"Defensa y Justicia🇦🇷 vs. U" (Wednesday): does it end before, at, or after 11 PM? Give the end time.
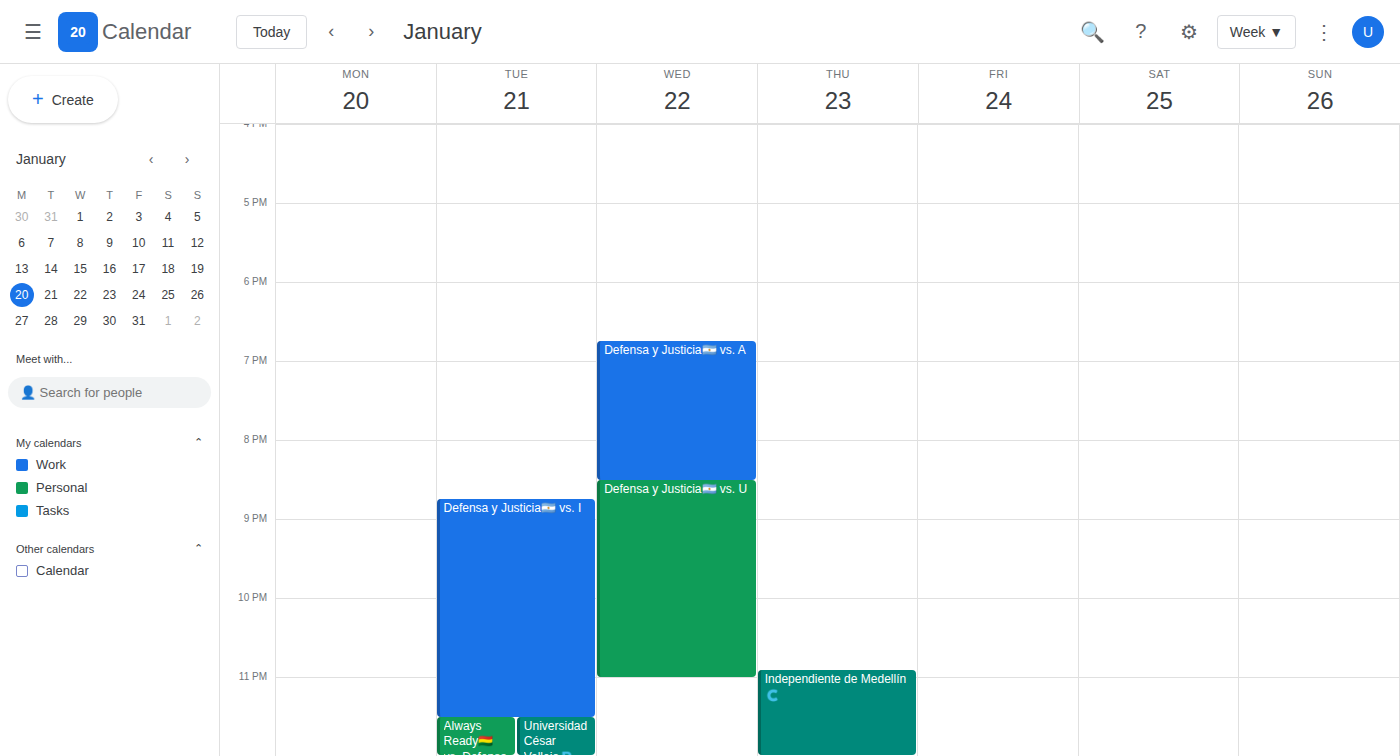
11:00 PM -- exactly at 11 PM, on the 11 PM line.